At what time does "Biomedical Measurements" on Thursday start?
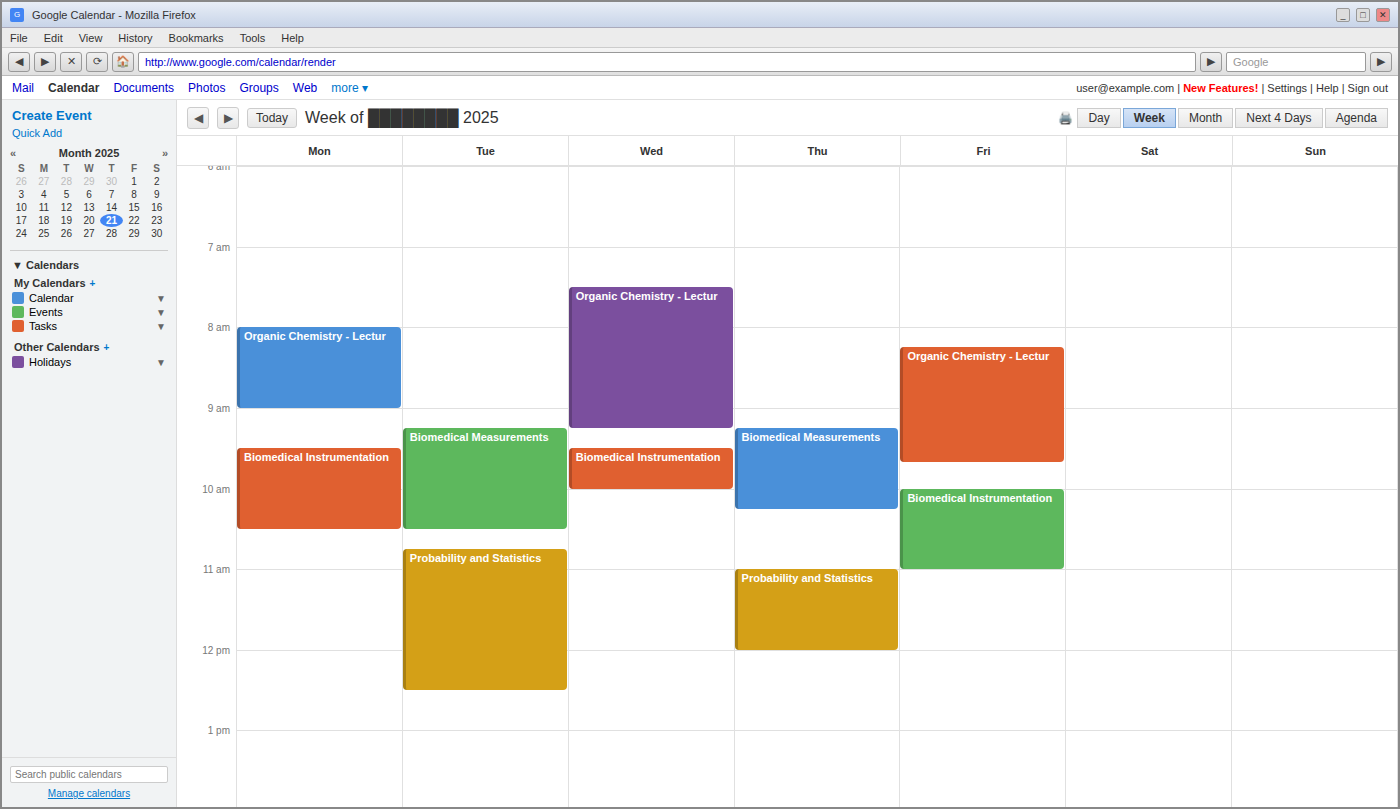
9:15 AM